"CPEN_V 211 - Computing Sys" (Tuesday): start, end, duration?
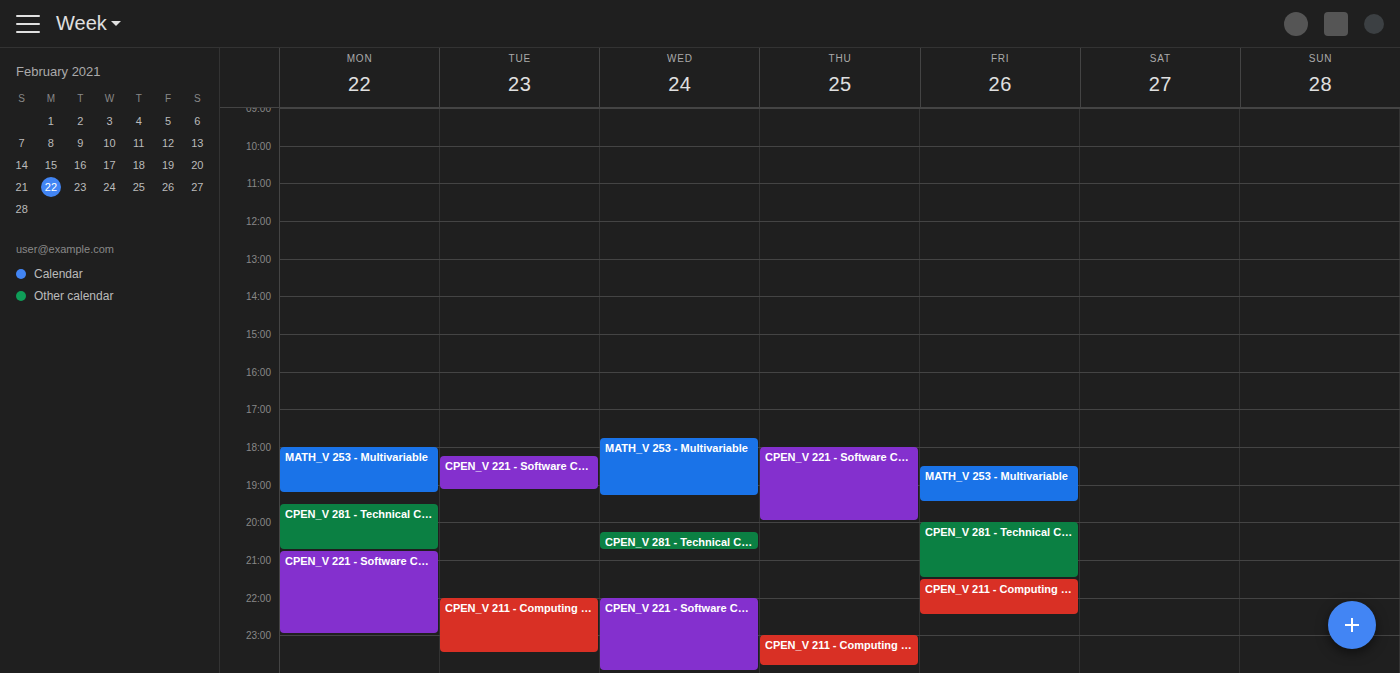
22:00 to 23:30, 1 hour 30 minutes